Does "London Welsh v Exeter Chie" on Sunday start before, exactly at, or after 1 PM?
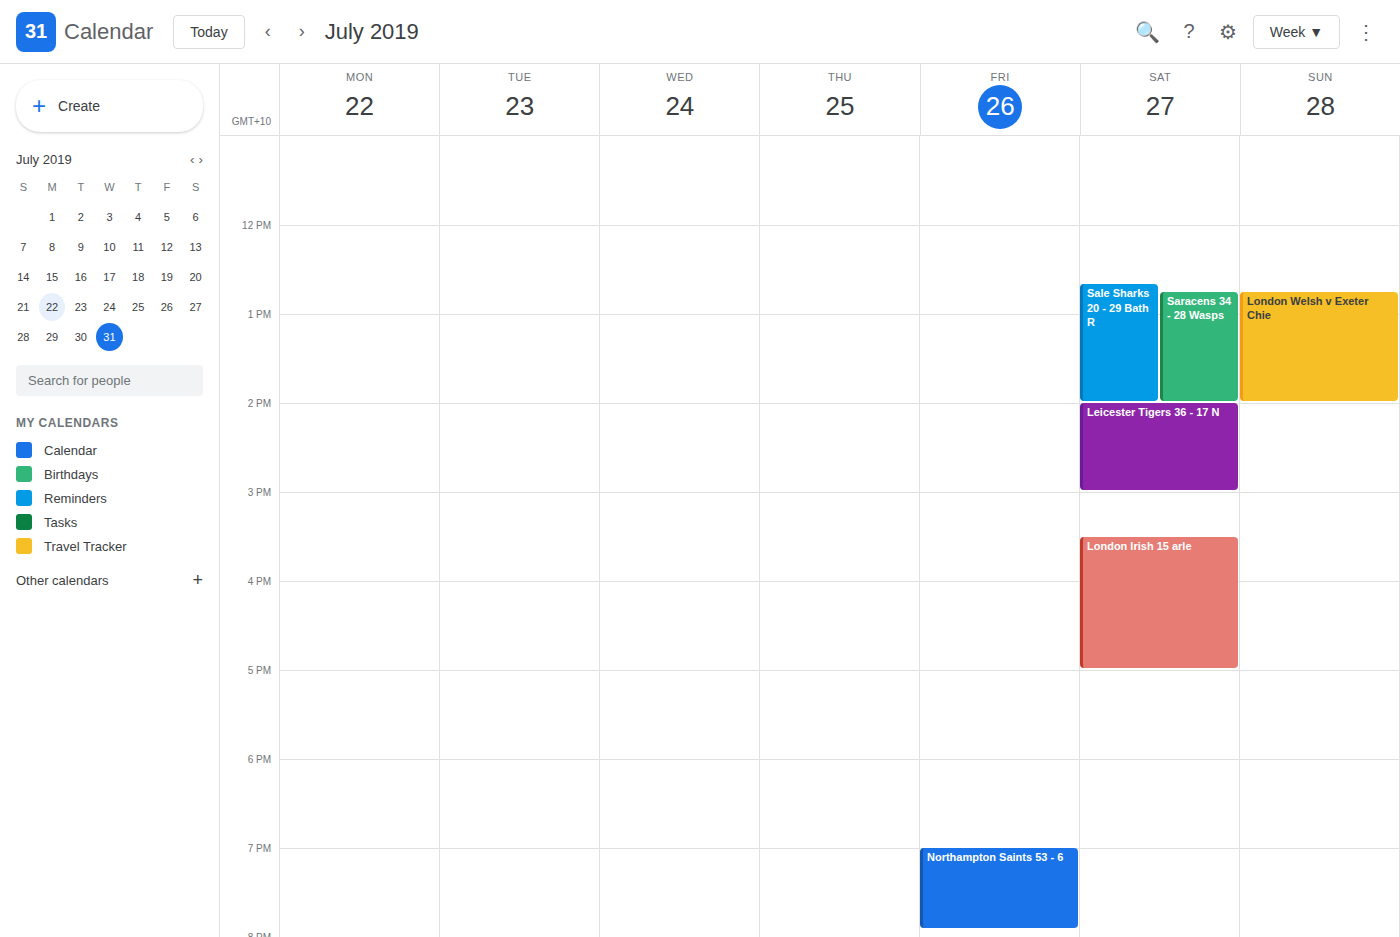
12:45 PM -- before 1 PM, 15 minutes above the 1 PM line.